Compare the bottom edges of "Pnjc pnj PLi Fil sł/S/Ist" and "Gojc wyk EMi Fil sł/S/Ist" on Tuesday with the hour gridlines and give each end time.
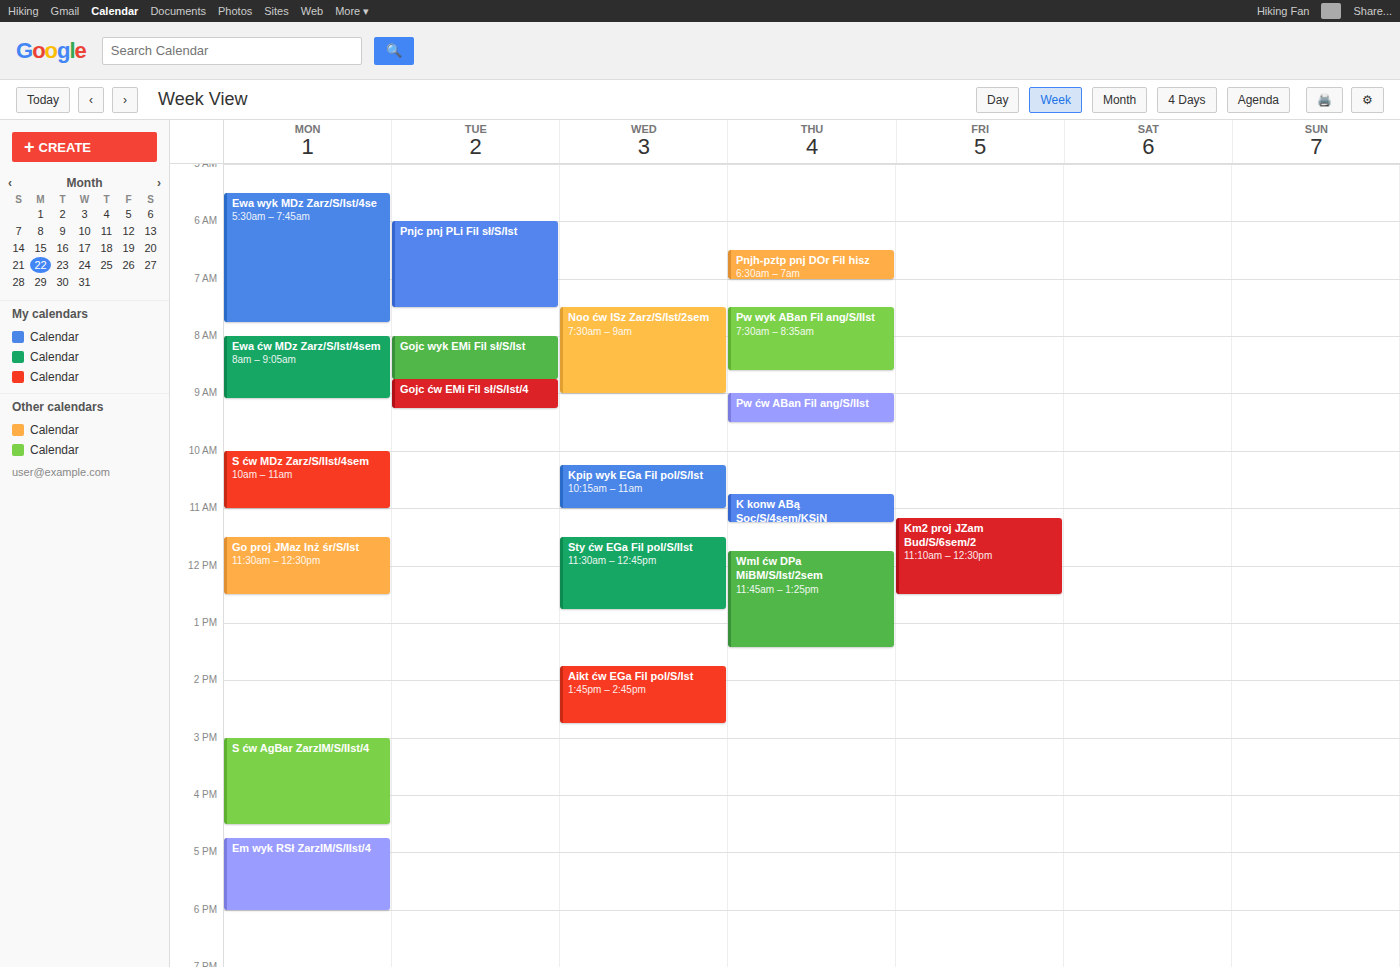
"Pnjc pnj PLi Fil sł/S/Ist": 7:30 AM, halfway between the 7 AM and 8 AM lines. "Gojc wyk EMi Fil sł/S/Ist": 8:45 AM, neither: three quarters of the way from the 8 AM line to the 9 AM line.